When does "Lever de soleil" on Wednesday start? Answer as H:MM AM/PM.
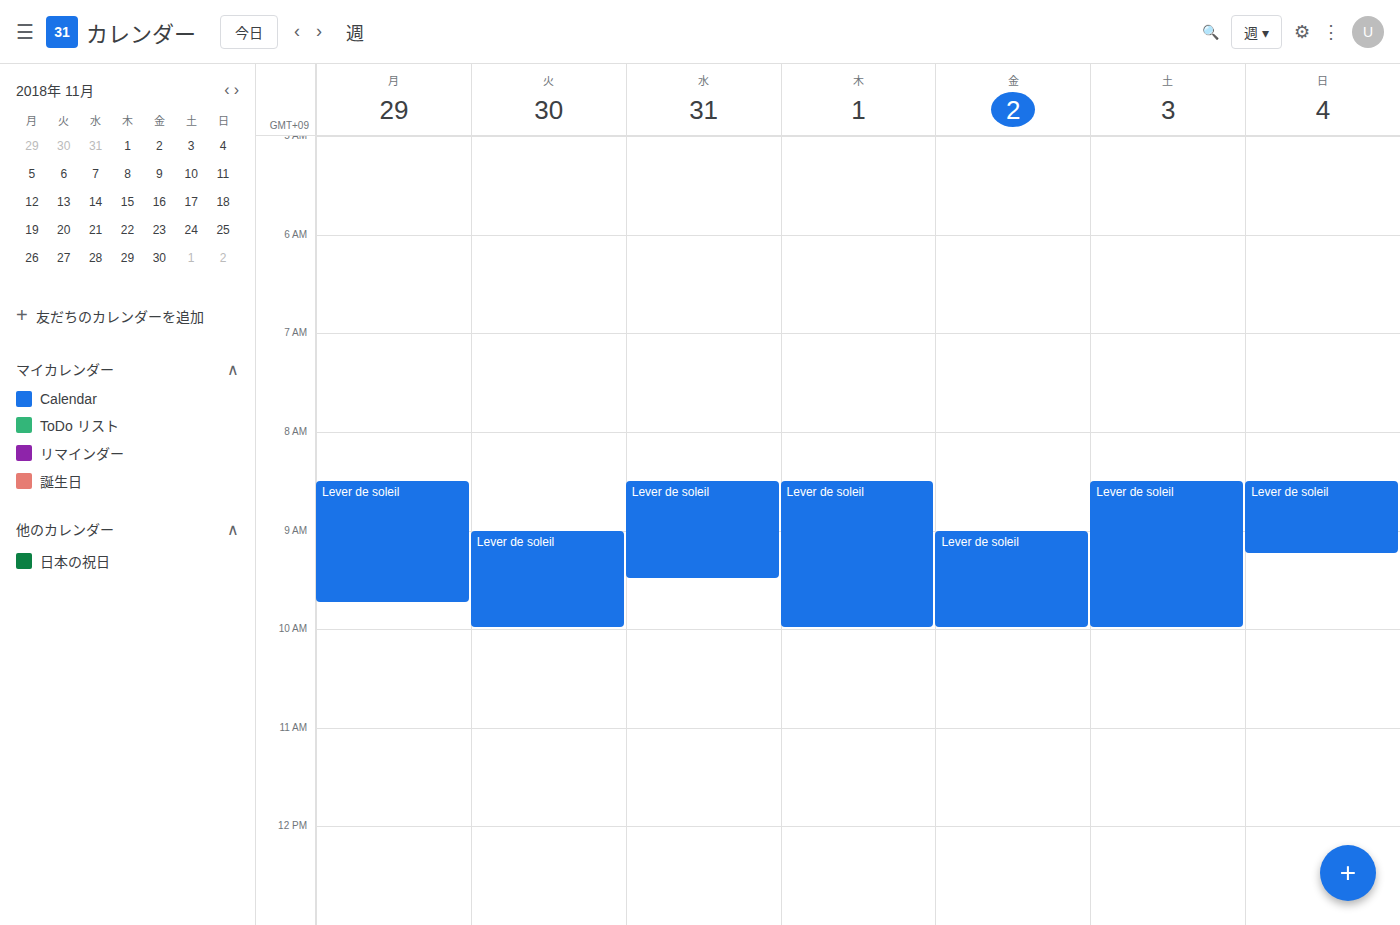
8:30 AM